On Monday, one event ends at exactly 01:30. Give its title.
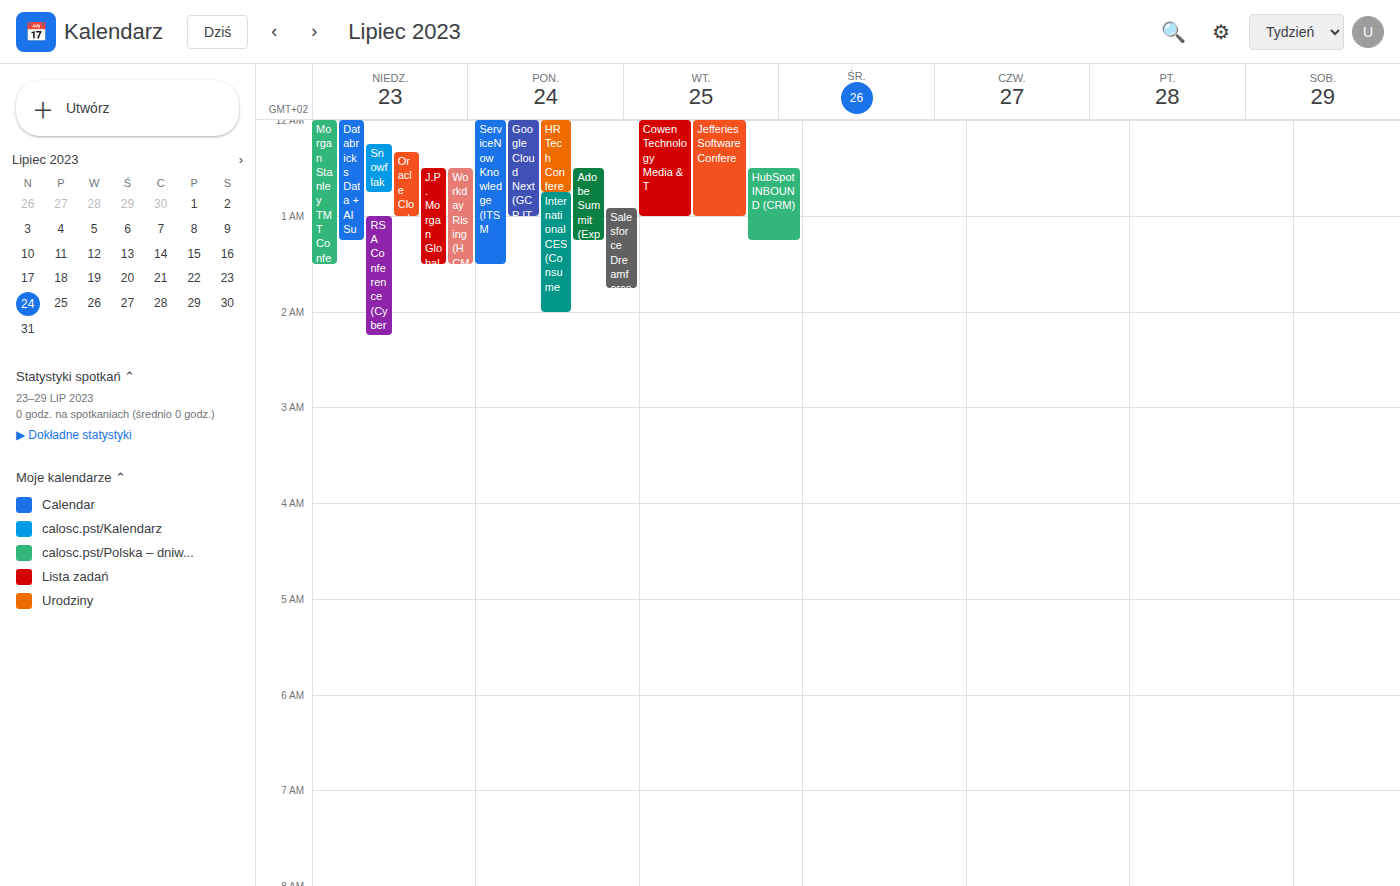
"ServiceNow Knowledge (ITSM"